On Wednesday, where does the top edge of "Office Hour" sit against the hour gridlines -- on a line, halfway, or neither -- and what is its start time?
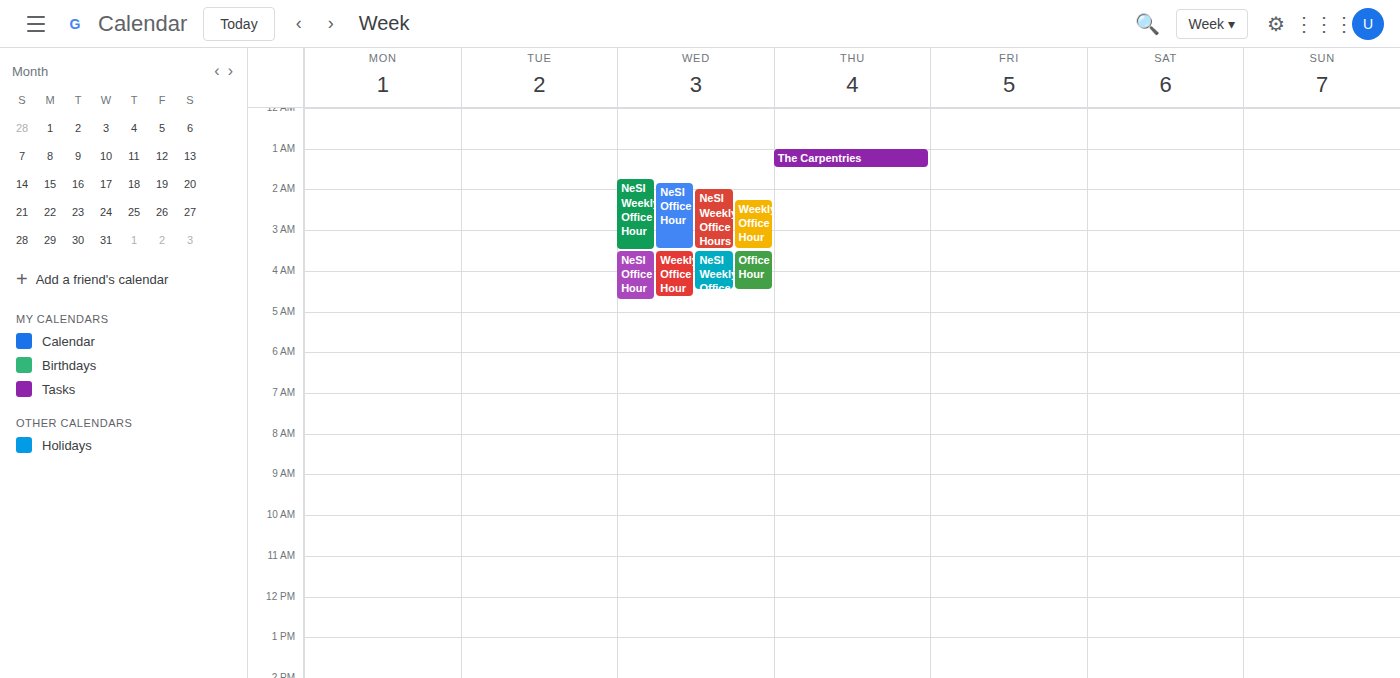
3:30 AM -- halfway between the 3 AM and 4 AM lines.